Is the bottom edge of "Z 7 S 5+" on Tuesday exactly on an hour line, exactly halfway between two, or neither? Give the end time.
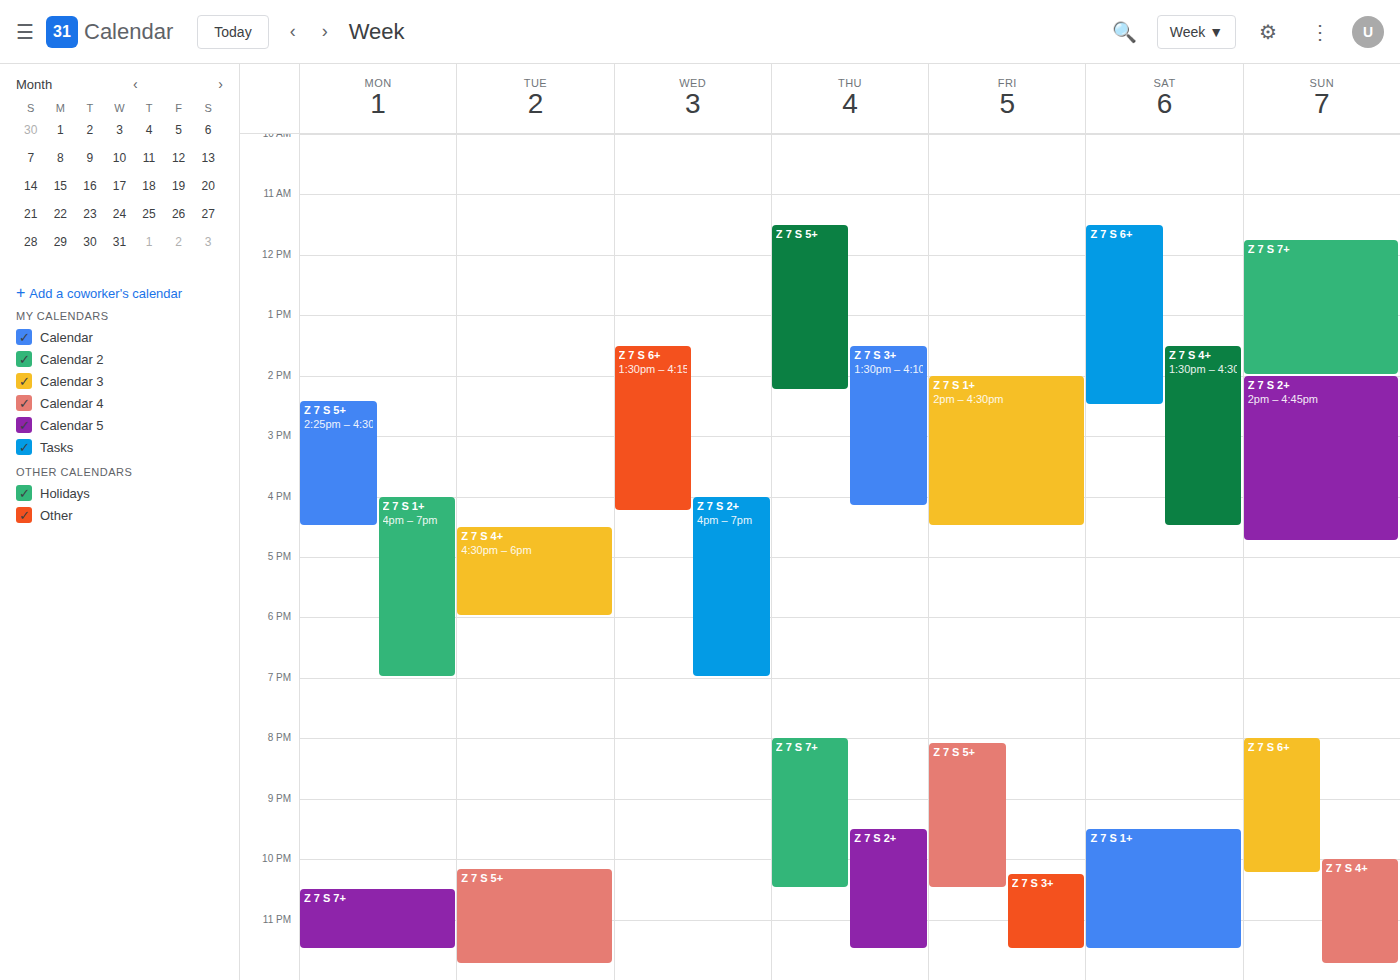
11:45 PM -- neither: three quarters of the way from the 11 PM line to the 12 AM line.